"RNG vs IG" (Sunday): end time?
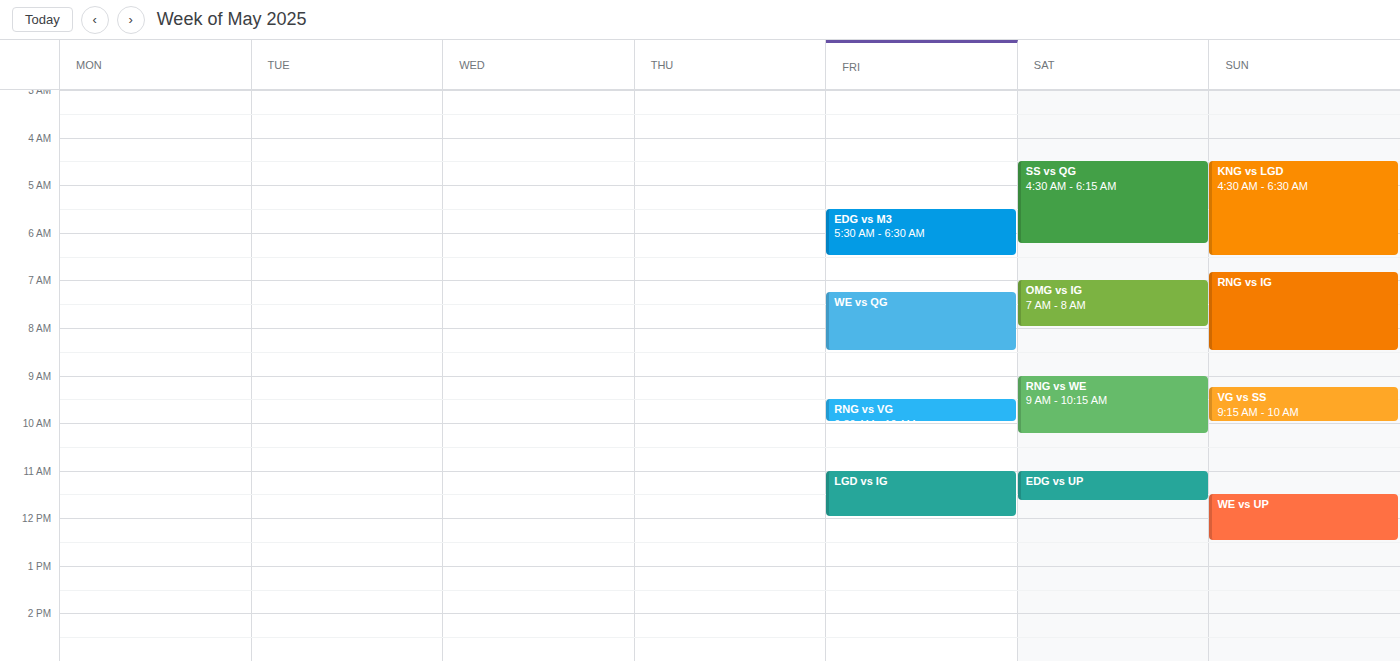
8:30 AM